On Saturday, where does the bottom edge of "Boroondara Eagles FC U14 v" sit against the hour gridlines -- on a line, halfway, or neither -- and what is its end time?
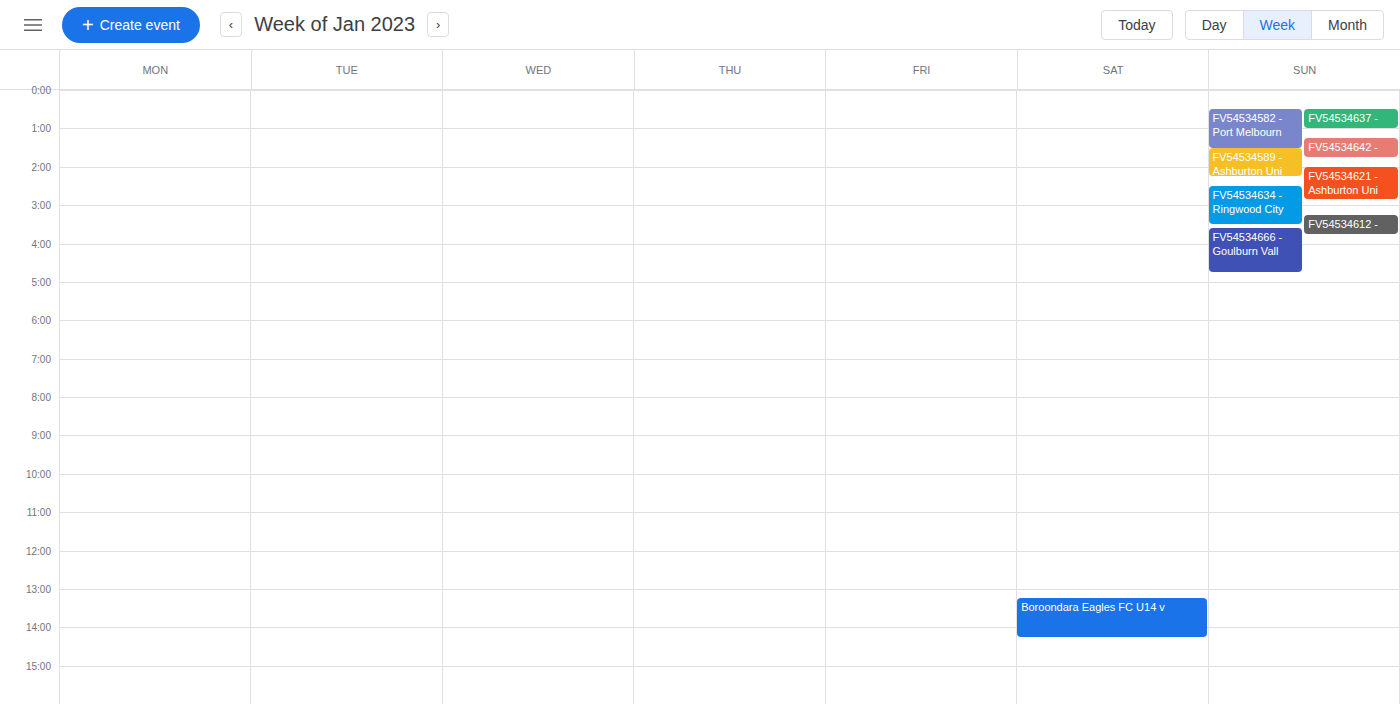
2:15 PM -- neither: a quarter of the way from the 2 PM line to the 3 PM line.